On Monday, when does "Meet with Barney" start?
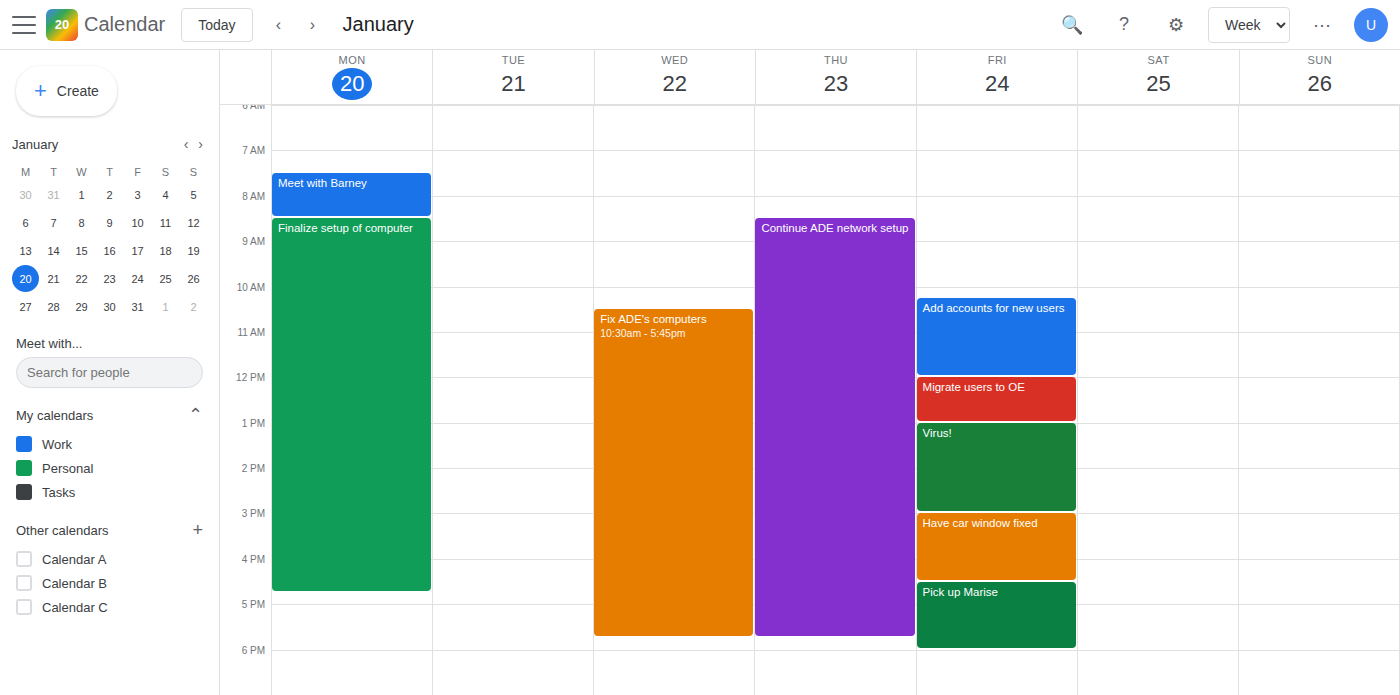
7:30 AM